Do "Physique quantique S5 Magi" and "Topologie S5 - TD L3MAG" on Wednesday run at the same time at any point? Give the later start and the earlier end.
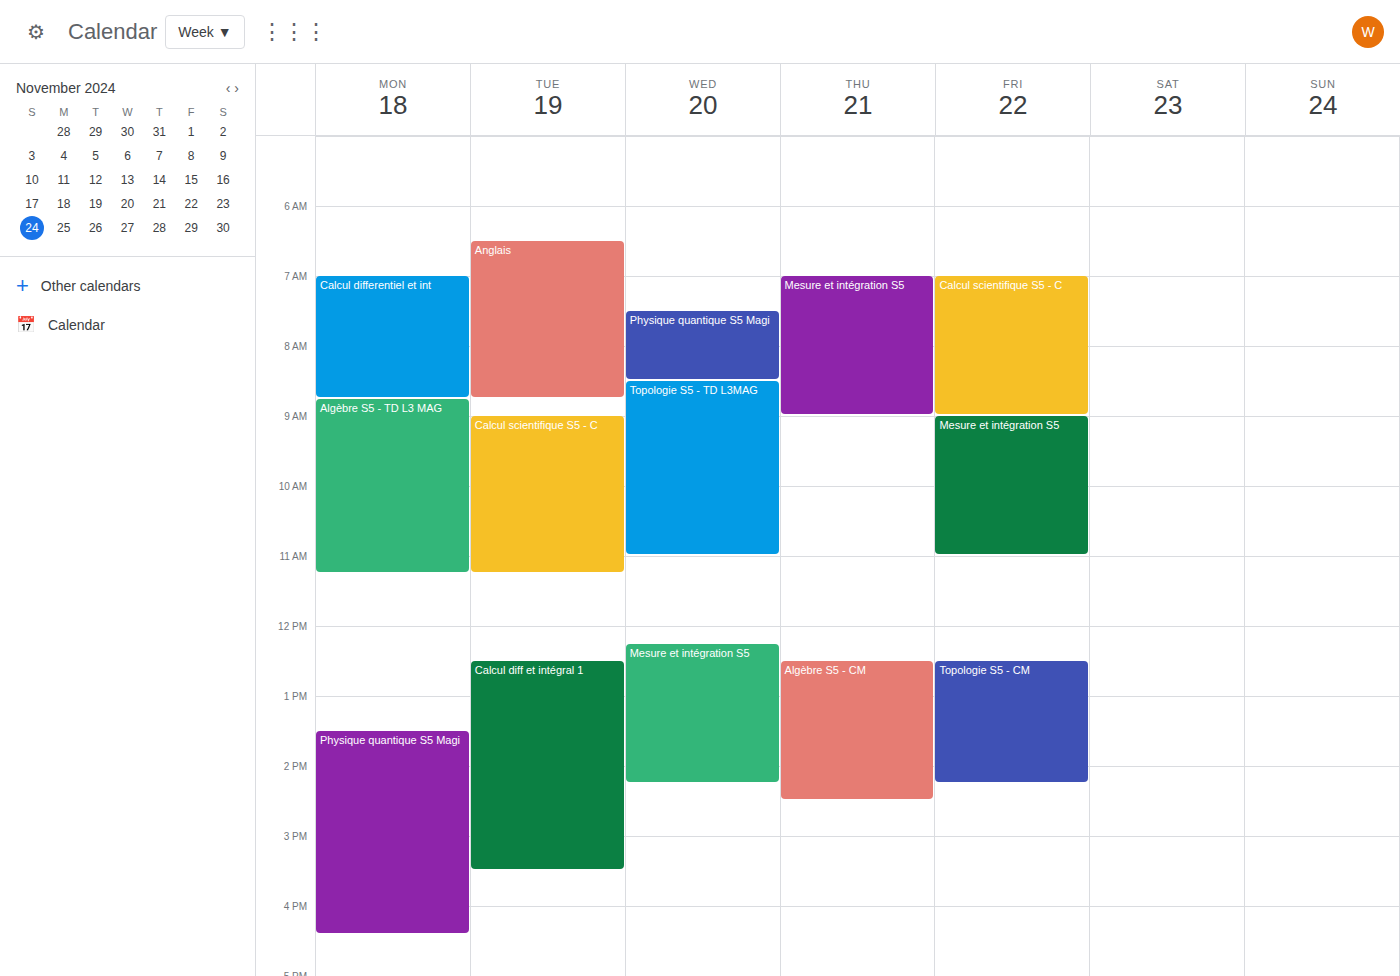
"Physique quantique S5 Magi" ends at 8:30 AM, exactly when "Topologie S5 - TD L3MAG" starts -- they touch but do not overlap.